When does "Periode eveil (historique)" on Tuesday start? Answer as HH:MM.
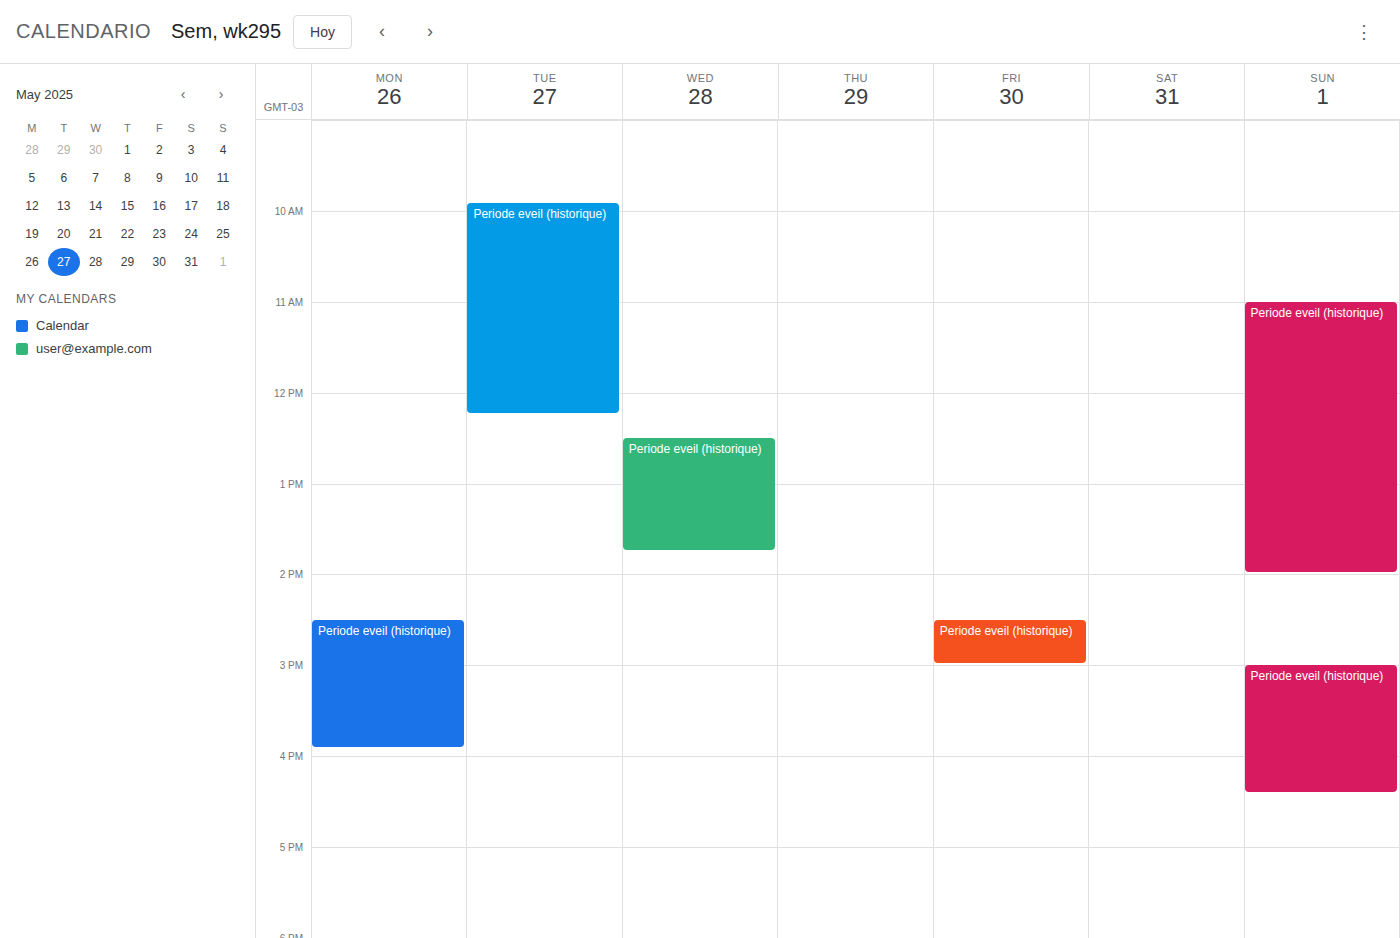
09:55